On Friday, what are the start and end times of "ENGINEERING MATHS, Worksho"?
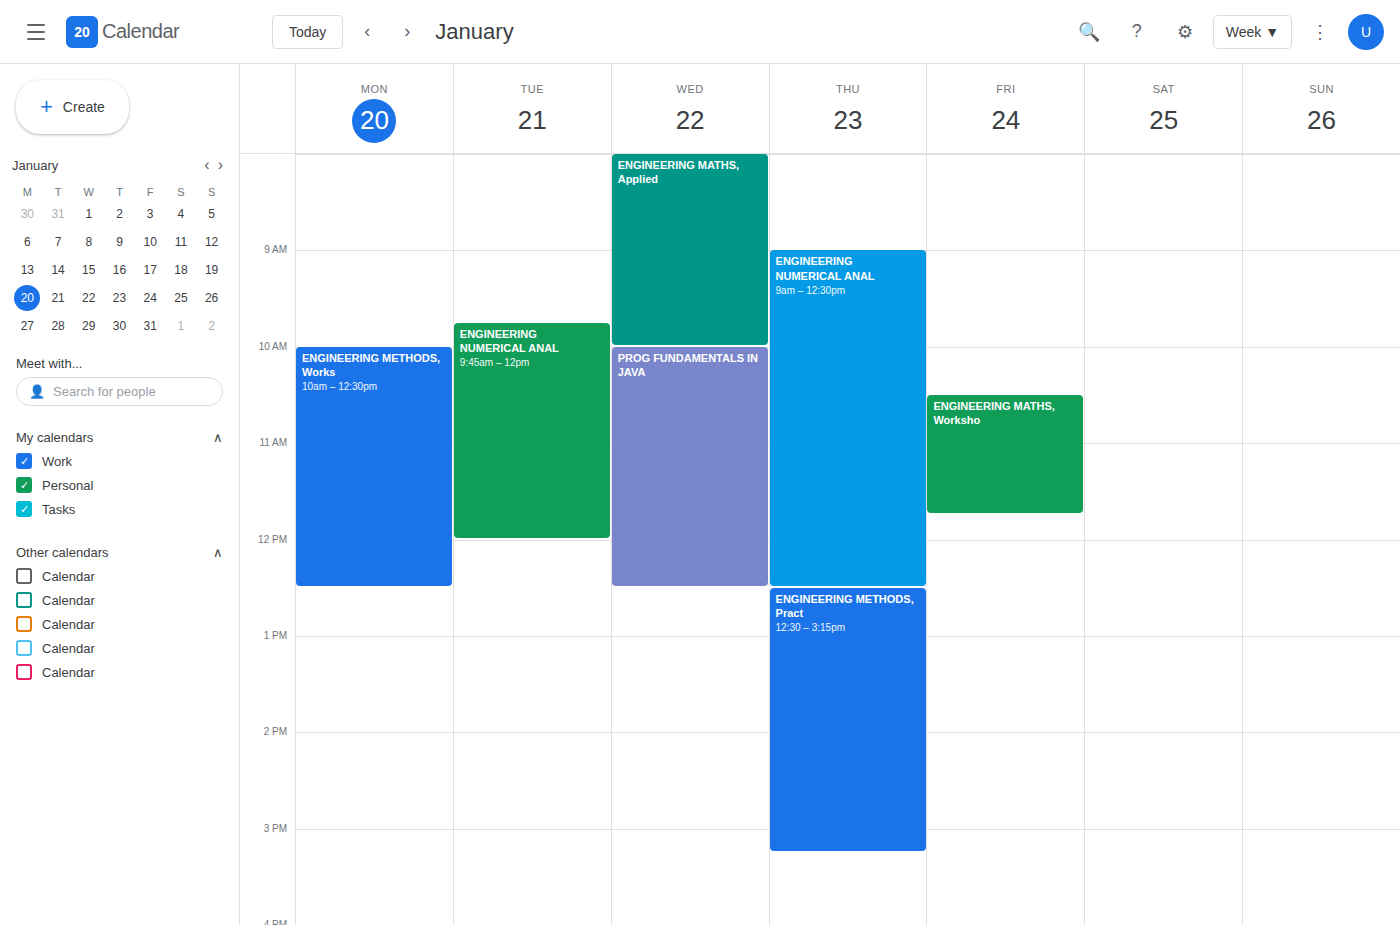
10:30 AM to 11:45 AM